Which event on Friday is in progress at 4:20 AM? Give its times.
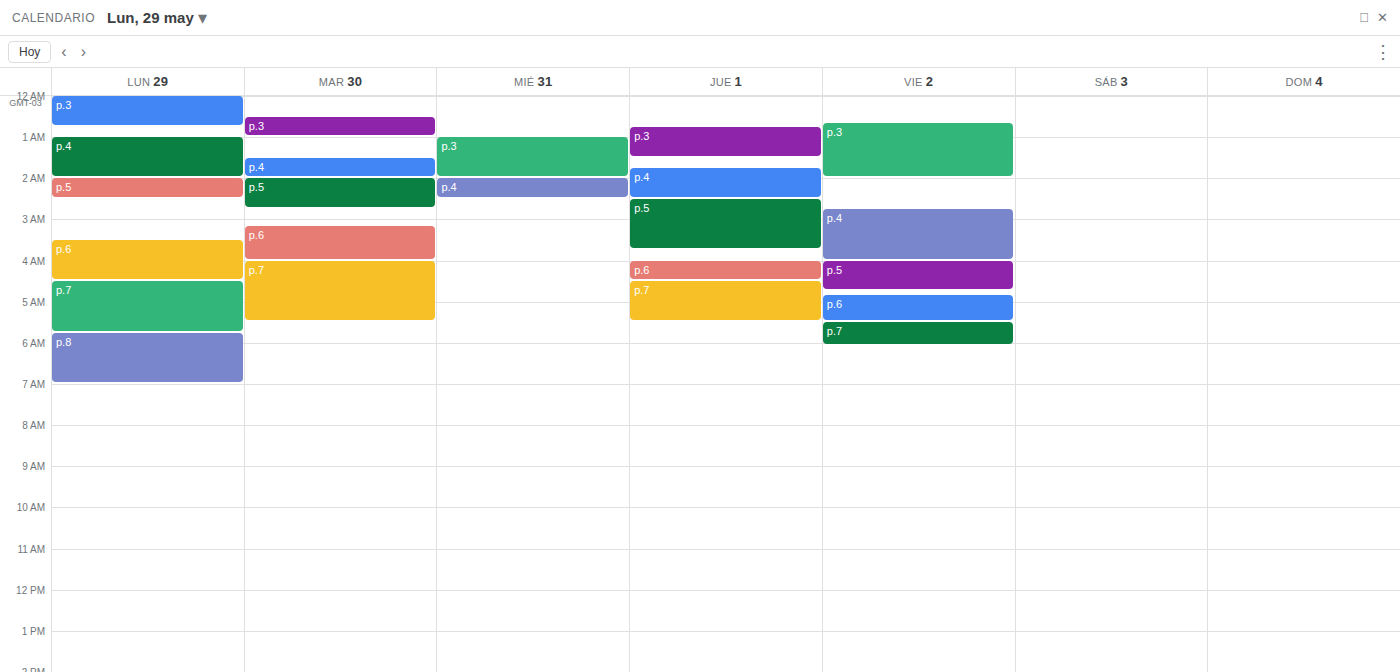
"p.5", 4:00 AM to 4:45 AM